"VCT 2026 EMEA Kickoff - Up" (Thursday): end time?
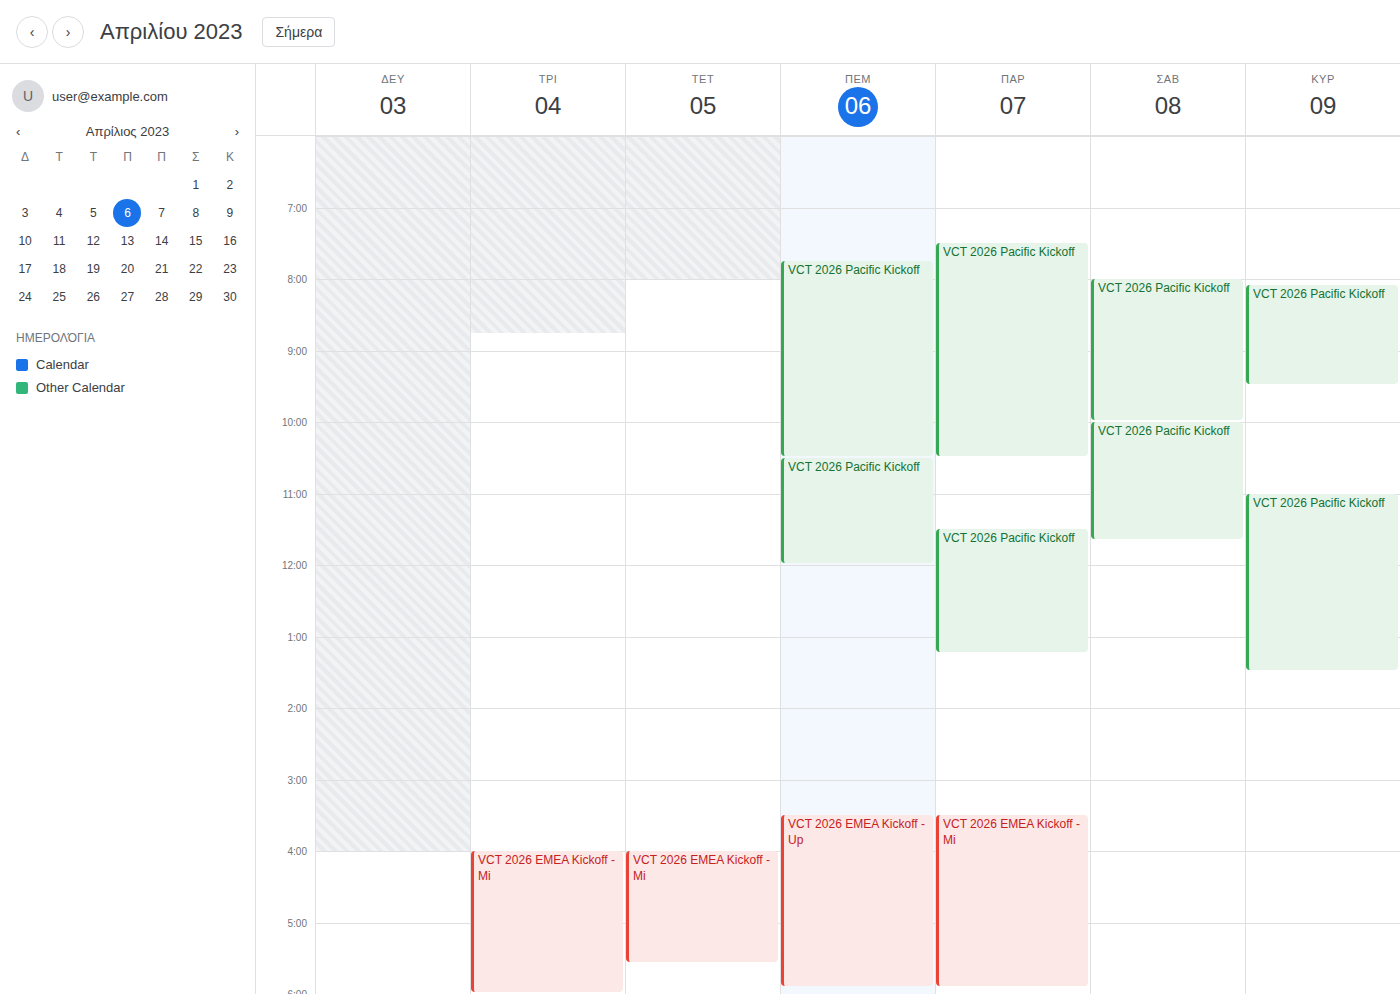
5:55 PM